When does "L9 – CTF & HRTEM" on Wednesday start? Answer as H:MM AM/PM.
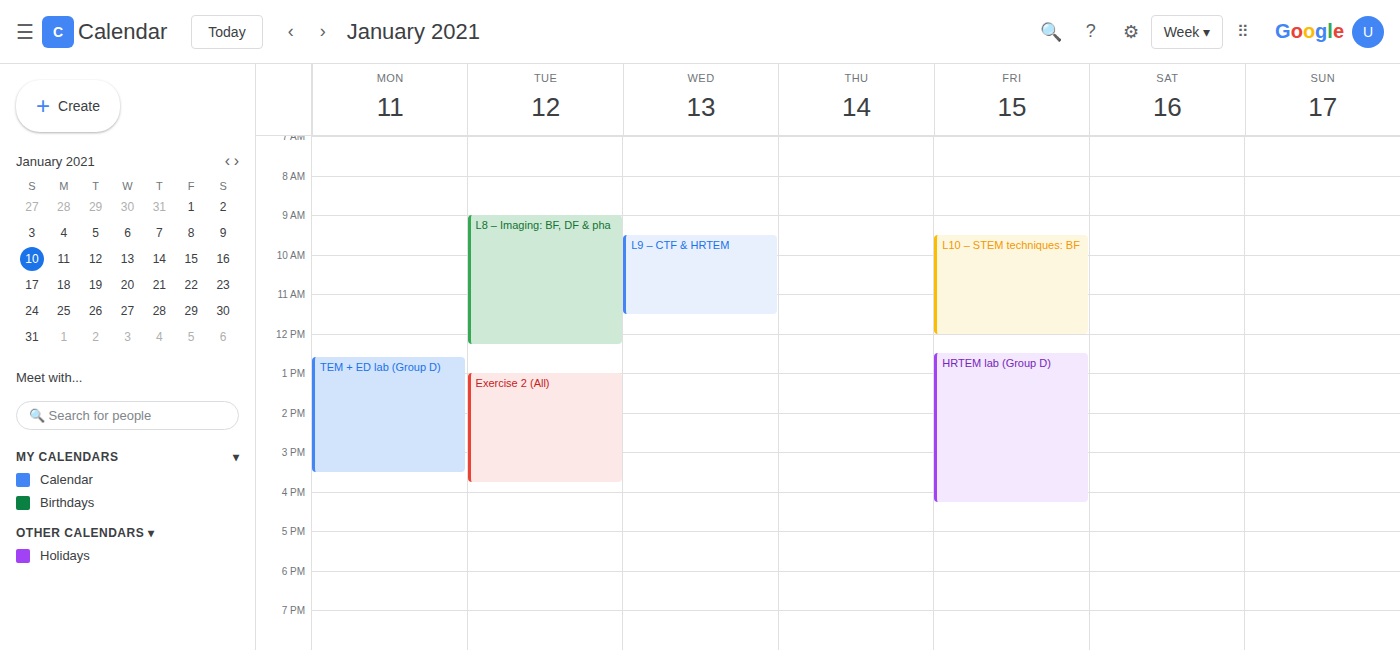
9:30 AM